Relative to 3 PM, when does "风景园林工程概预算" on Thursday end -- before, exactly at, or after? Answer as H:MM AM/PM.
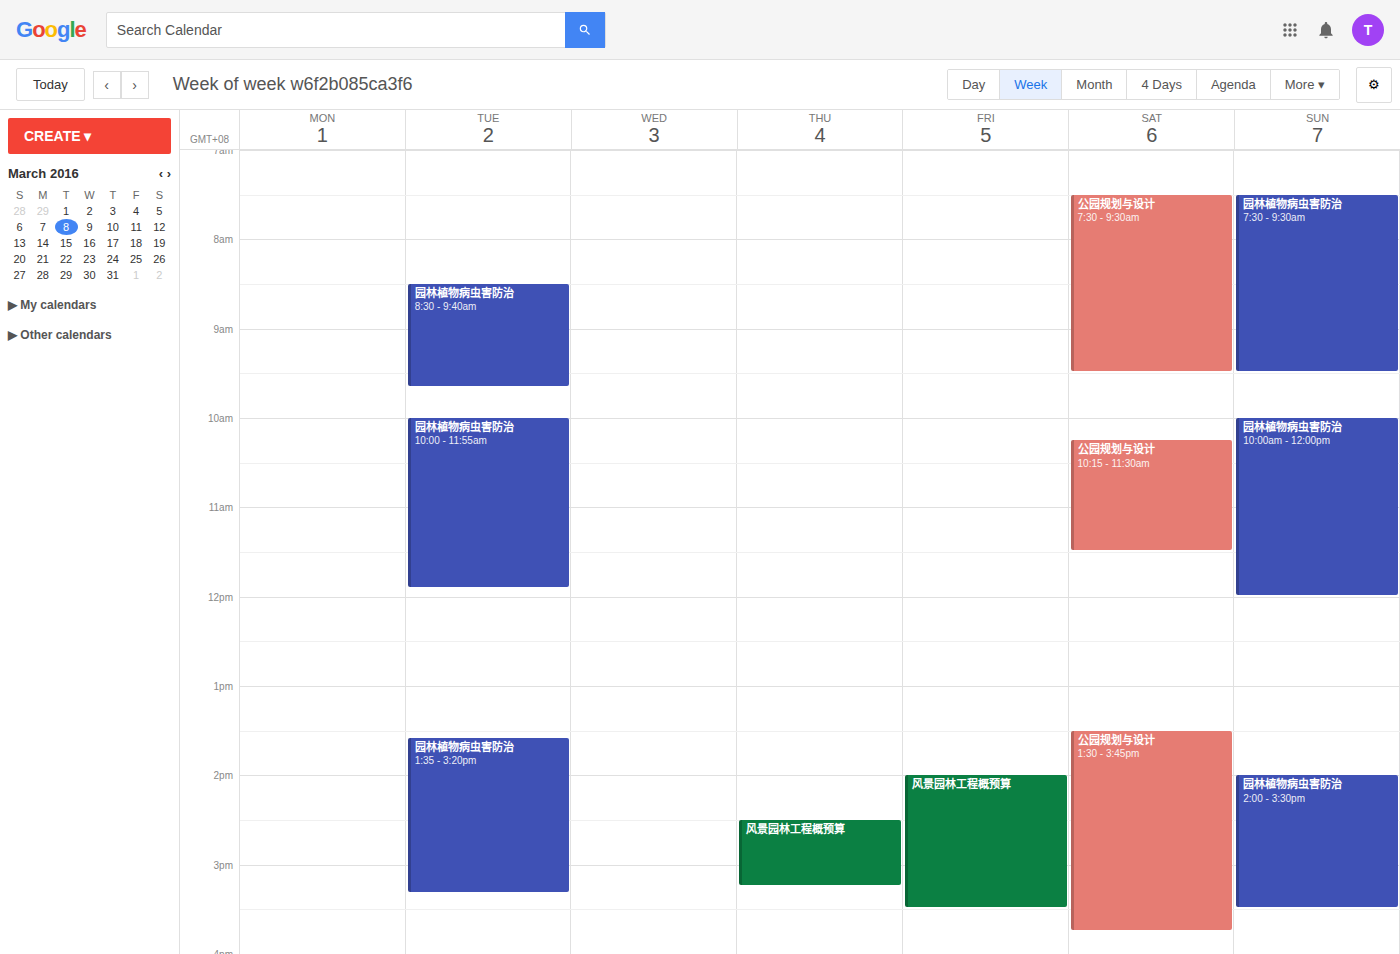
3:15 PM -- after 3 PM, 15 minutes below the 3 PM line.